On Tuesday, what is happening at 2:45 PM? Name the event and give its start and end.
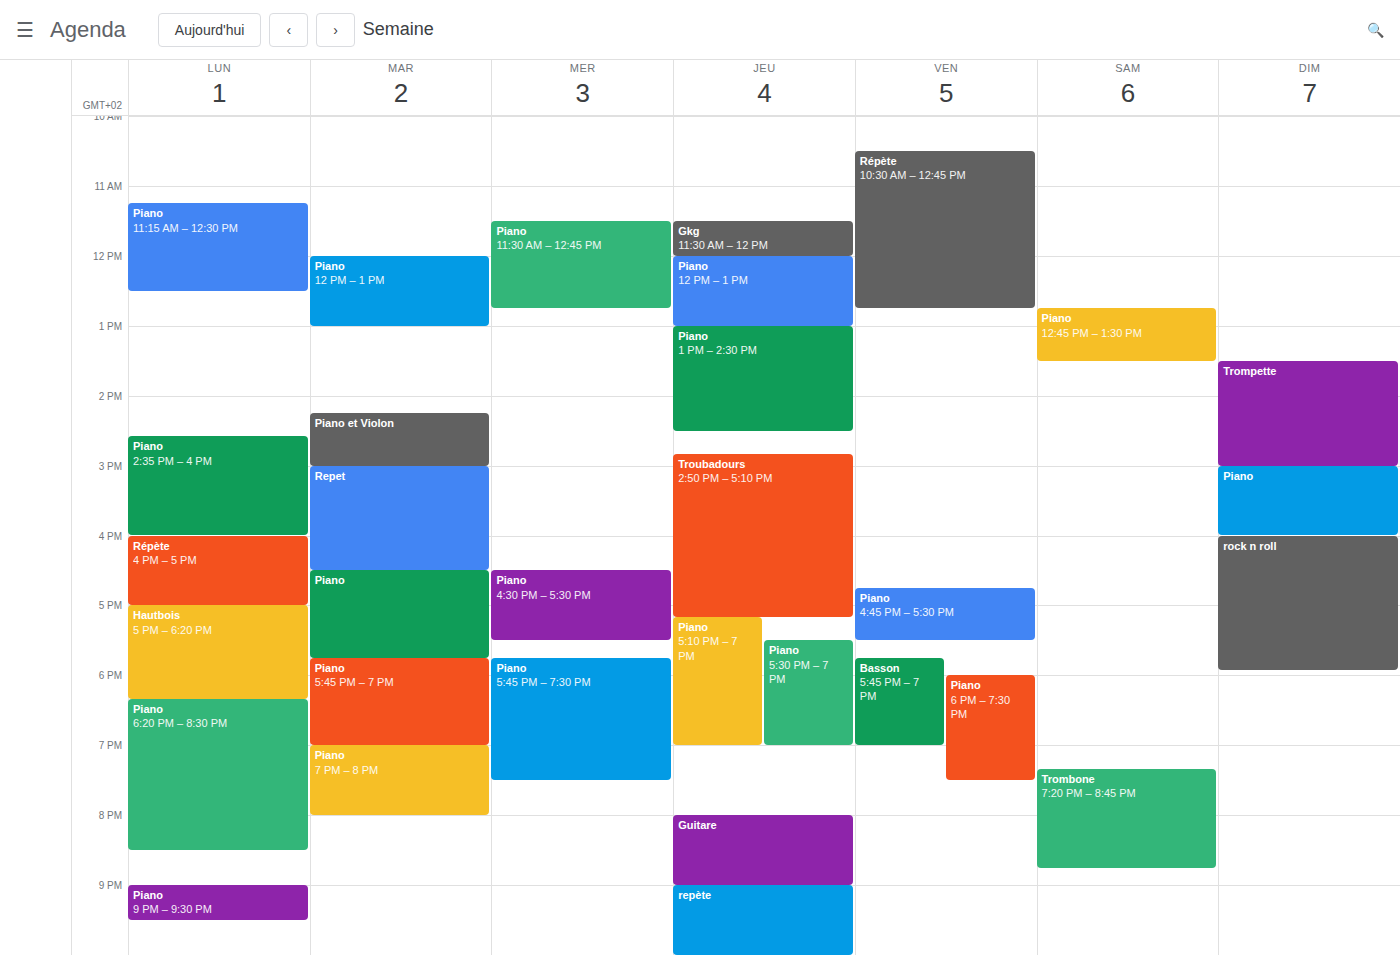
"Piano et Violon", 2:15 PM to 3:00 PM